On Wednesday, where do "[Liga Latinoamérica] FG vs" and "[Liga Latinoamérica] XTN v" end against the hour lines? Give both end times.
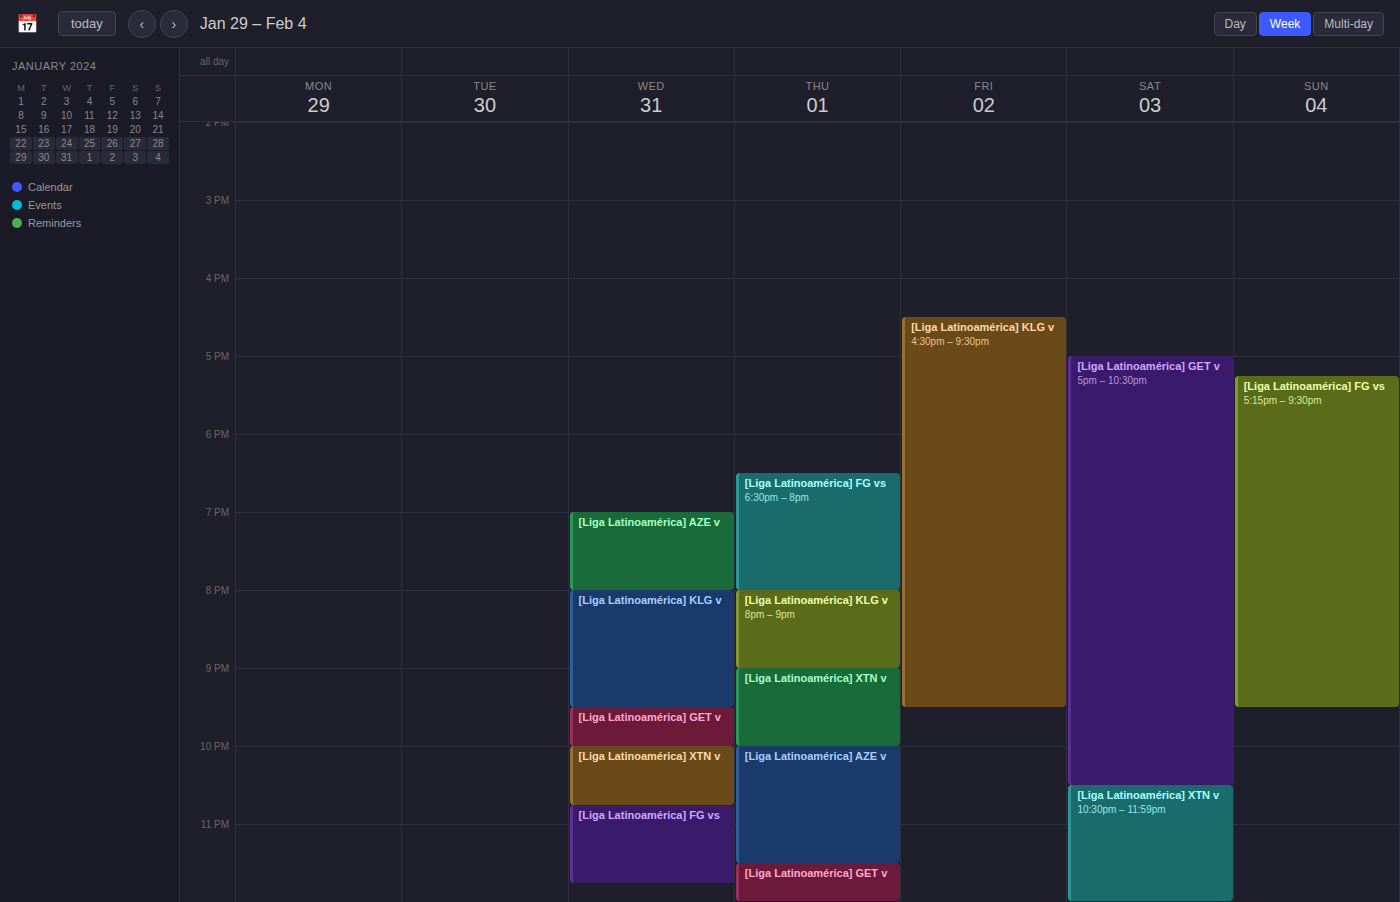
"[Liga Latinoamérica] FG vs": 11:45 PM, neither: three quarters of the way from the 11 PM line to the 12 AM line. "[Liga Latinoamérica] XTN v": 10:45 PM, neither: three quarters of the way from the 10 PM line to the 11 PM line.